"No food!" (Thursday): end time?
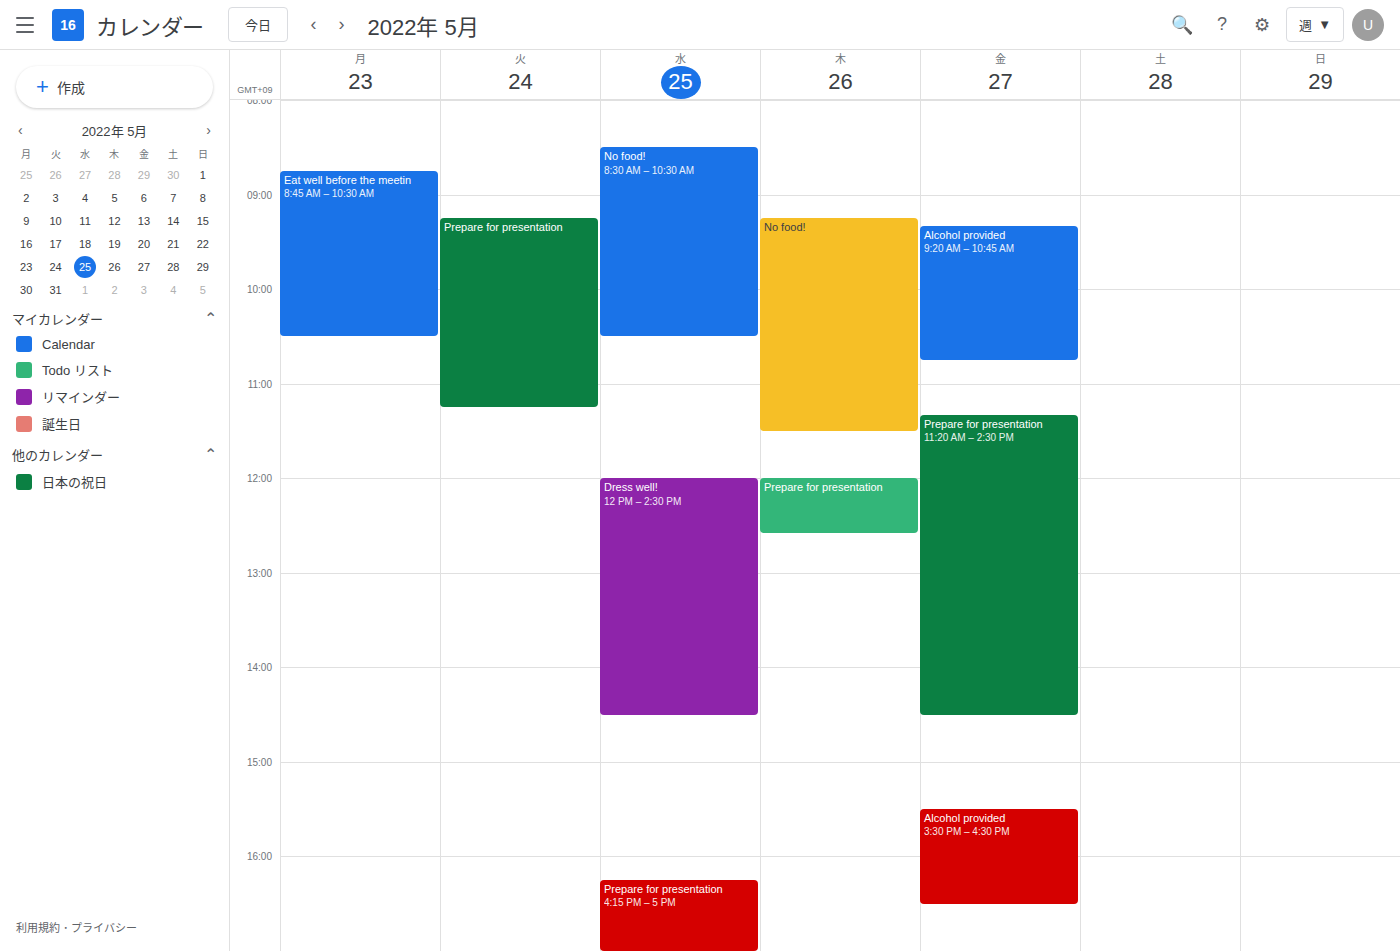
11:30 AM